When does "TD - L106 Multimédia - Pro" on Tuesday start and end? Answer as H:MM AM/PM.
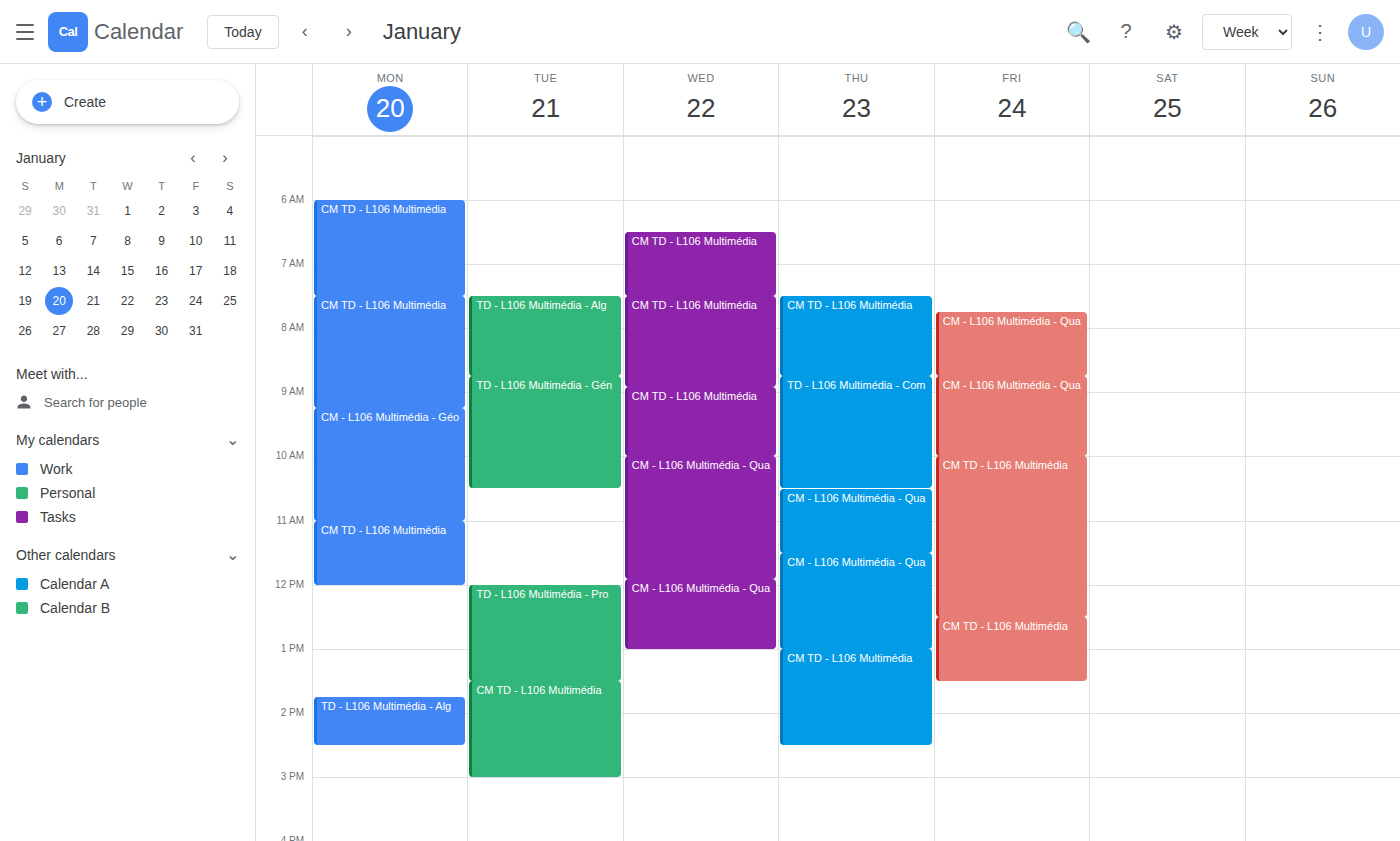
12:00 PM to 1:30 PM